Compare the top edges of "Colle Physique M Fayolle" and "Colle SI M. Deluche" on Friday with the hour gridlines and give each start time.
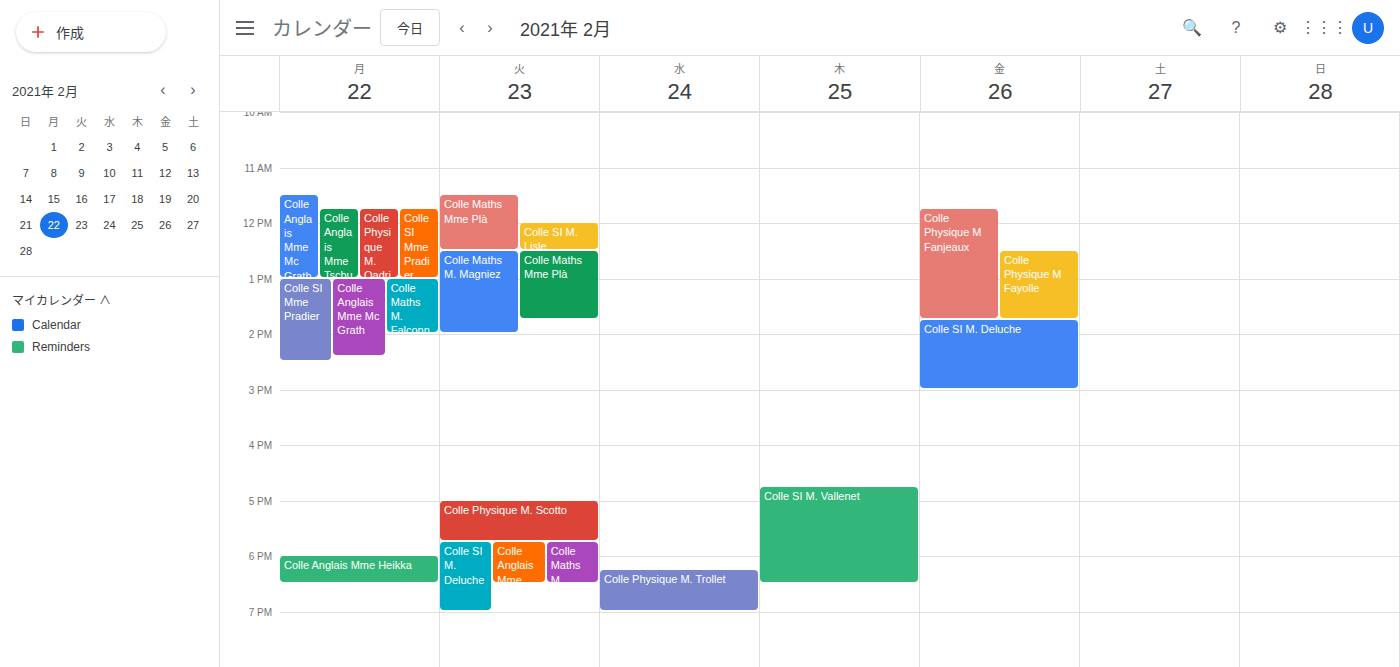
"Colle Physique M Fayolle": 12:30 PM, halfway between the 12 PM and 1 PM lines. "Colle SI M. Deluche": 1:45 PM, neither: three quarters of the way from the 1 PM line to the 2 PM line.